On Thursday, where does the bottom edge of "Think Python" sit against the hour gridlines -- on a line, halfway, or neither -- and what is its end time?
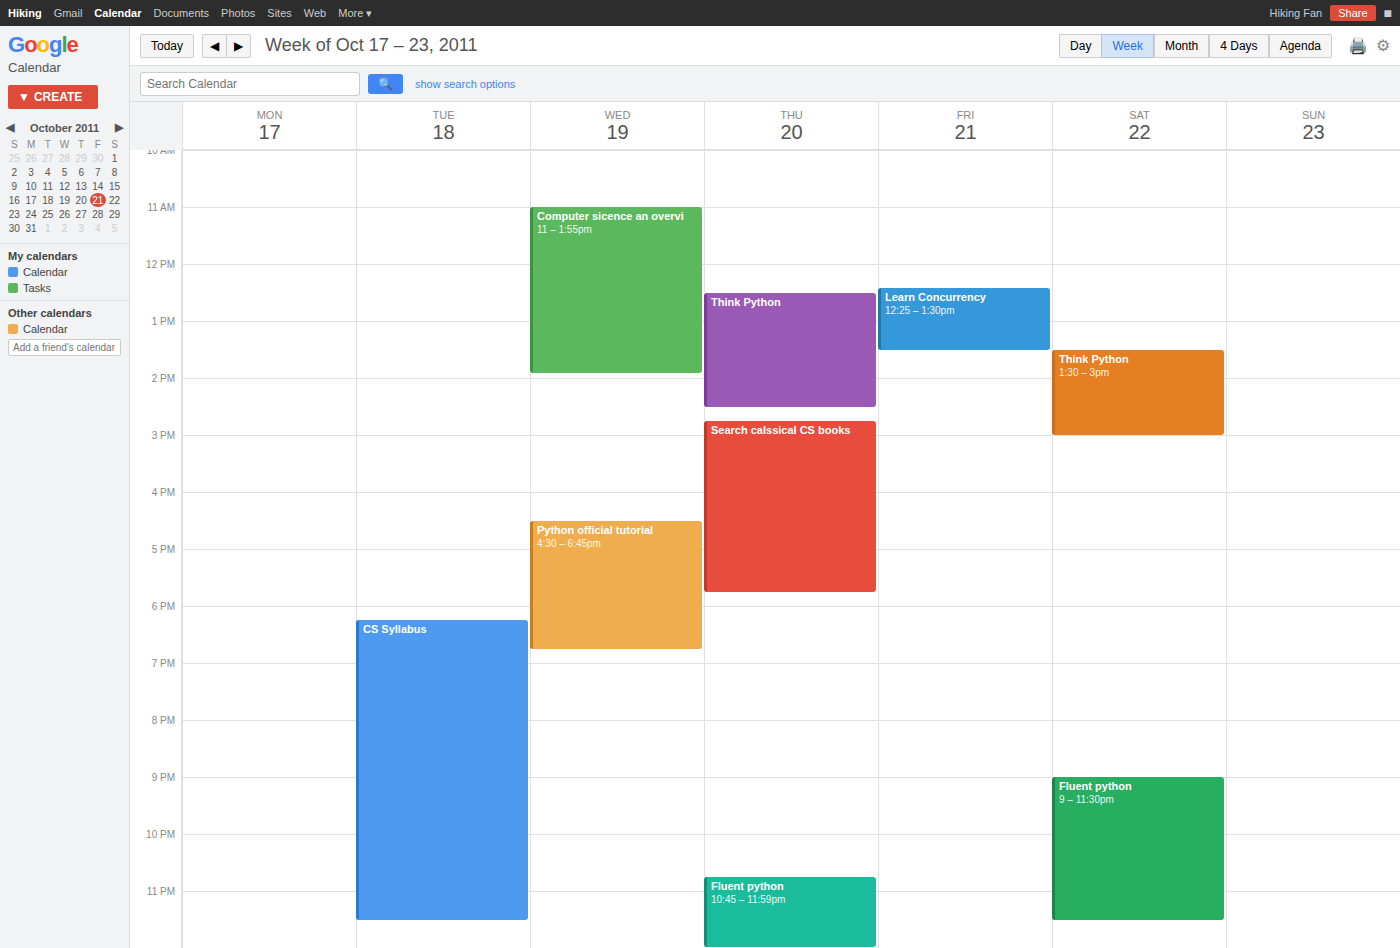
2:30 PM -- halfway between the 2 PM and 3 PM lines.